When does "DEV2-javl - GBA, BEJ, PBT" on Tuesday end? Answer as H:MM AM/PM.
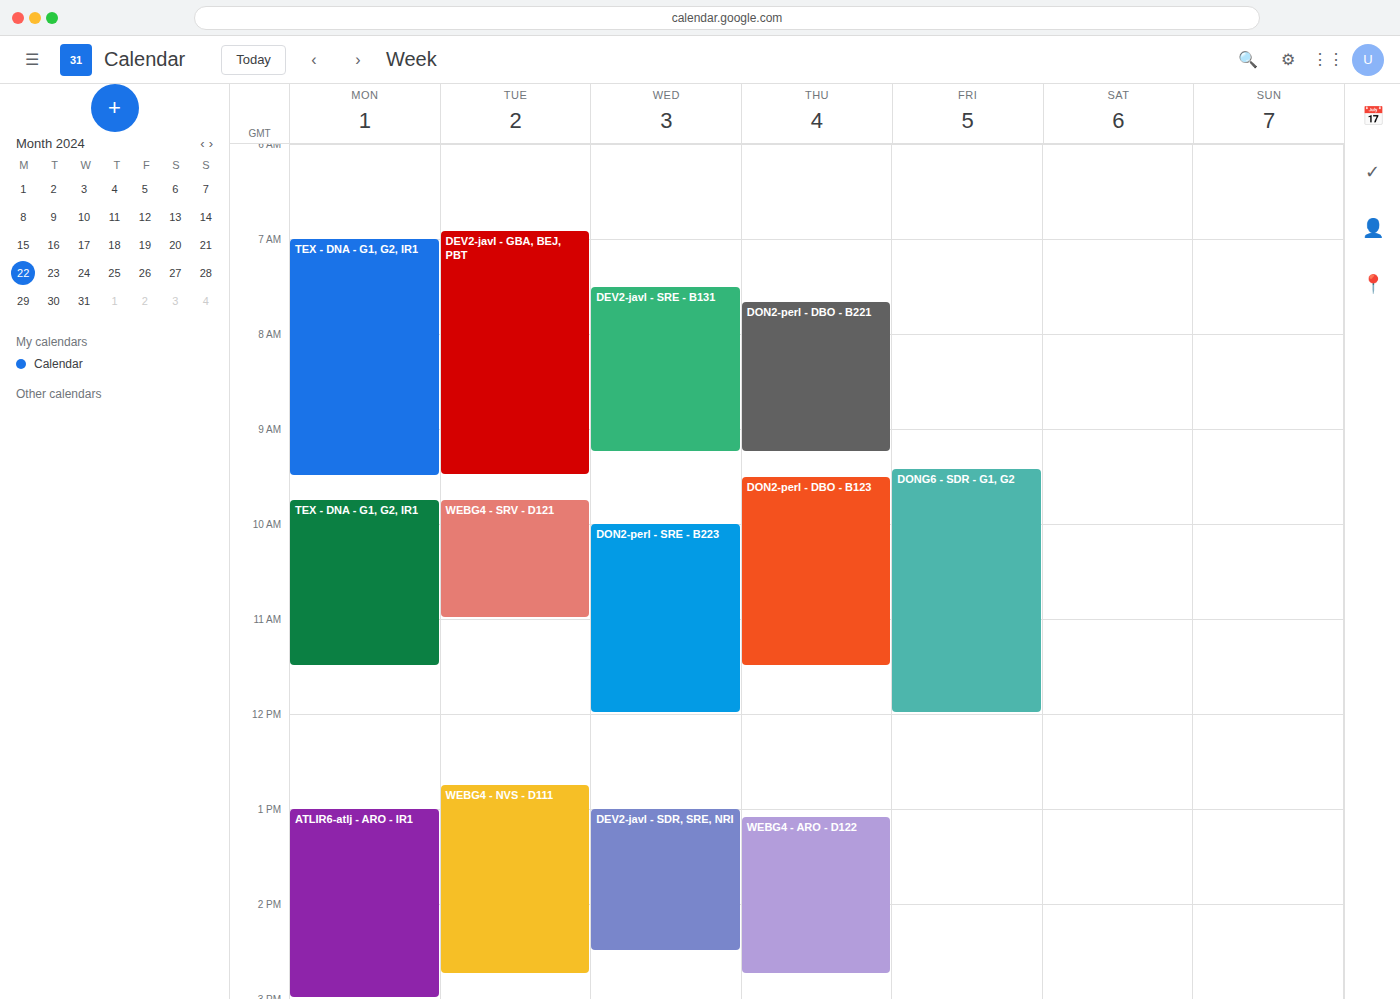
9:30 AM